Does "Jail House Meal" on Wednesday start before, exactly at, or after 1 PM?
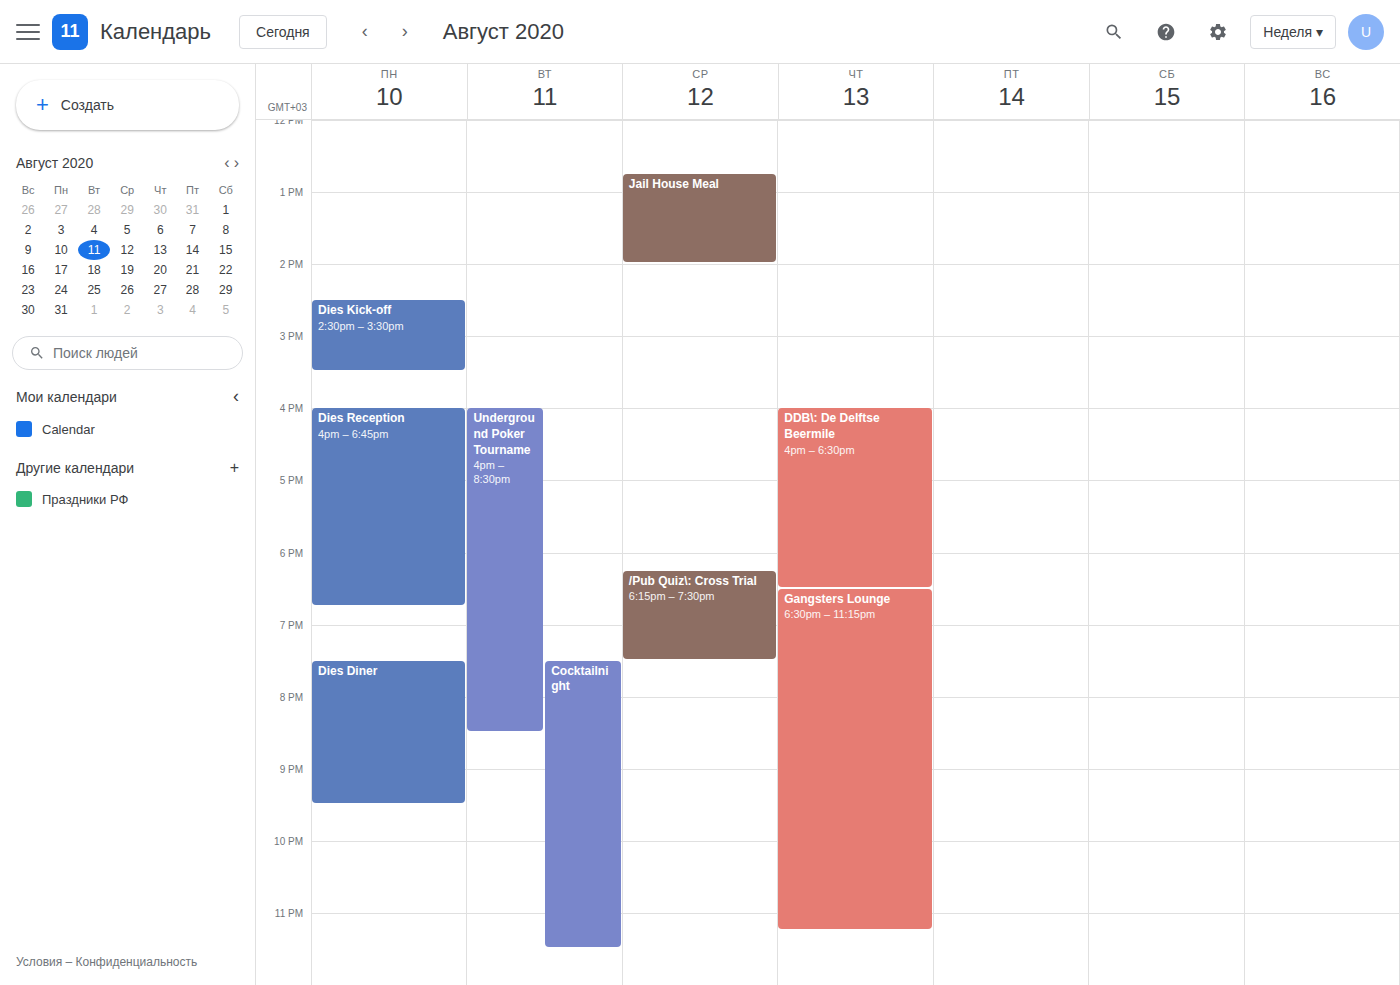
12:45 PM -- before 1 PM, 15 minutes above the 1 PM line.